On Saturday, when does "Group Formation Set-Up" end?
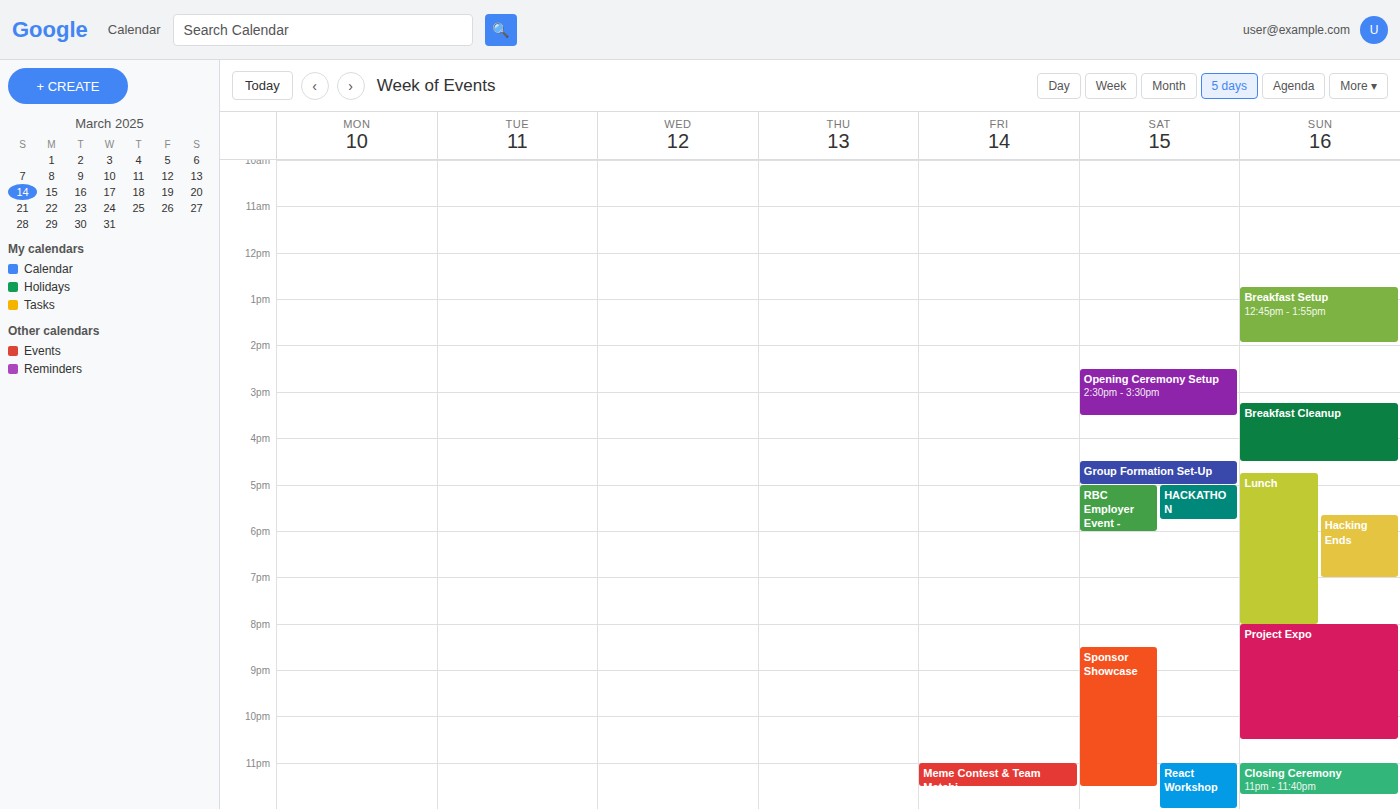
5:00 PM